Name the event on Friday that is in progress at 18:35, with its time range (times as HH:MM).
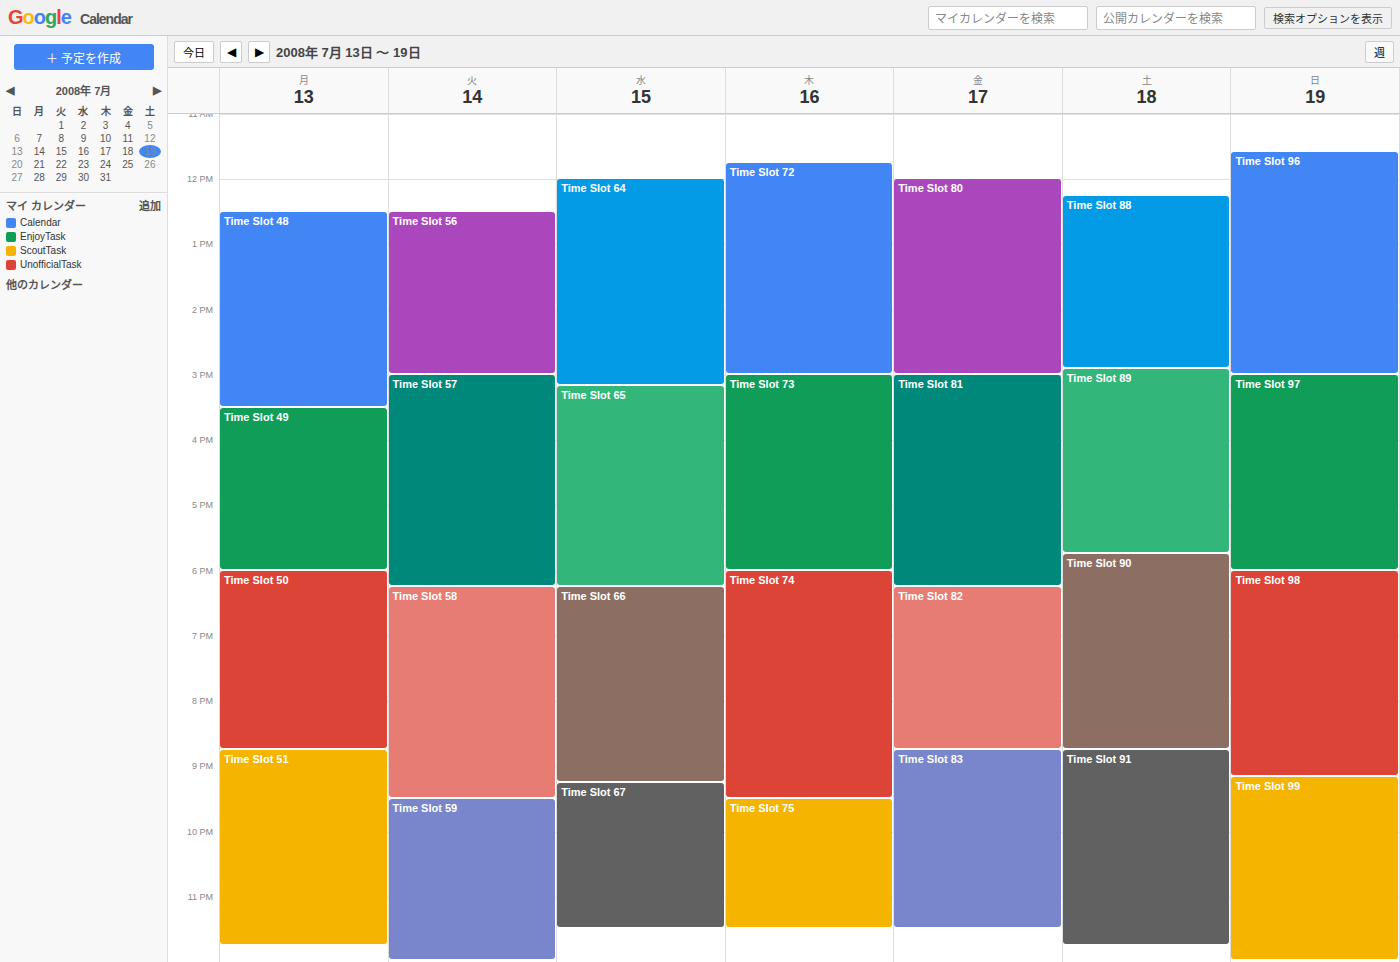
"Time Slot 82", 18:15 to 20:45